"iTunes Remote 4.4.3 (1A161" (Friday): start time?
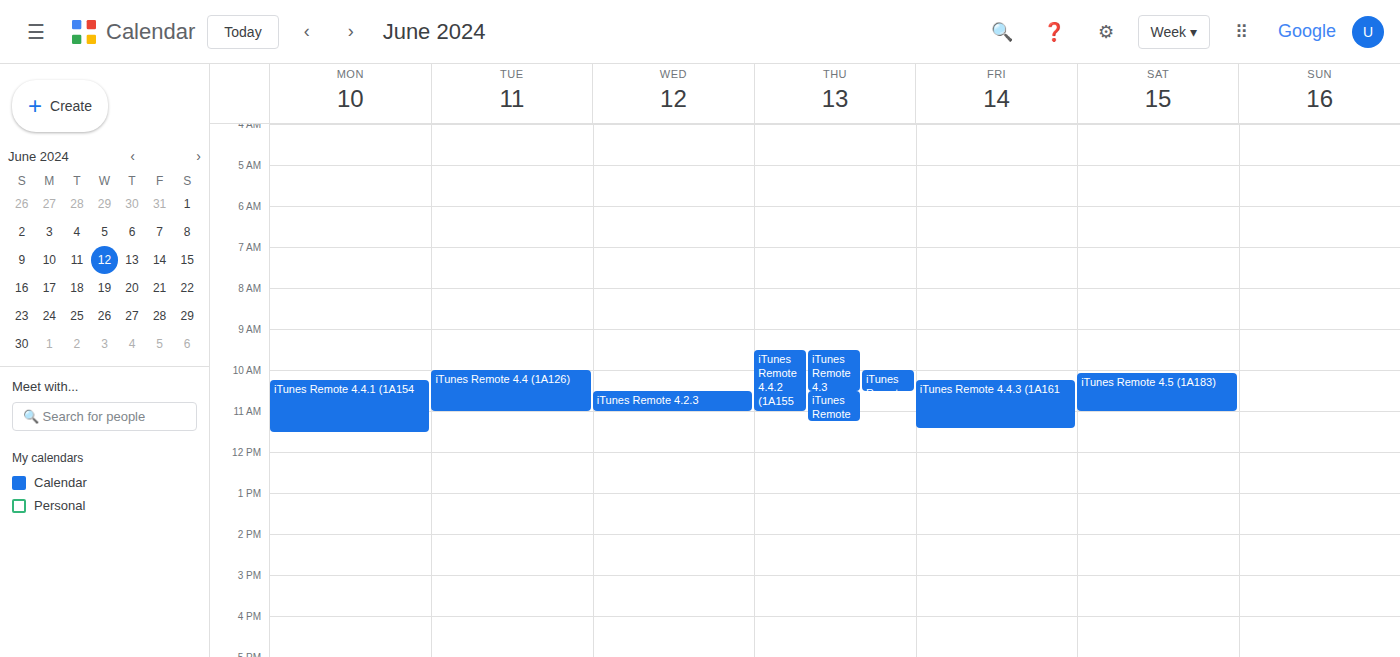
10:15 AM